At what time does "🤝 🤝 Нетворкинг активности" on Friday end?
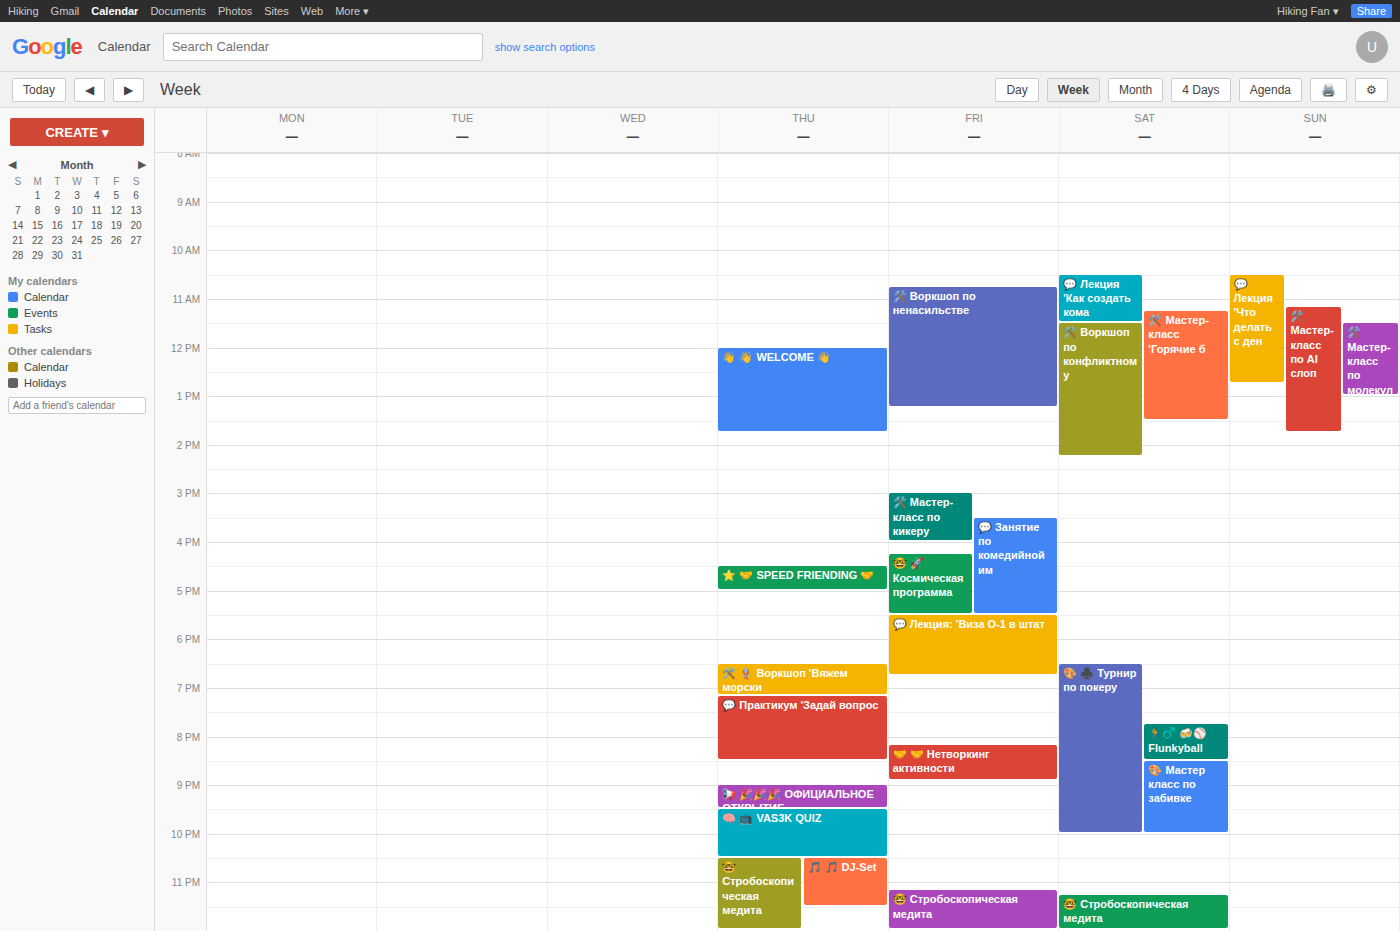
8:55 PM